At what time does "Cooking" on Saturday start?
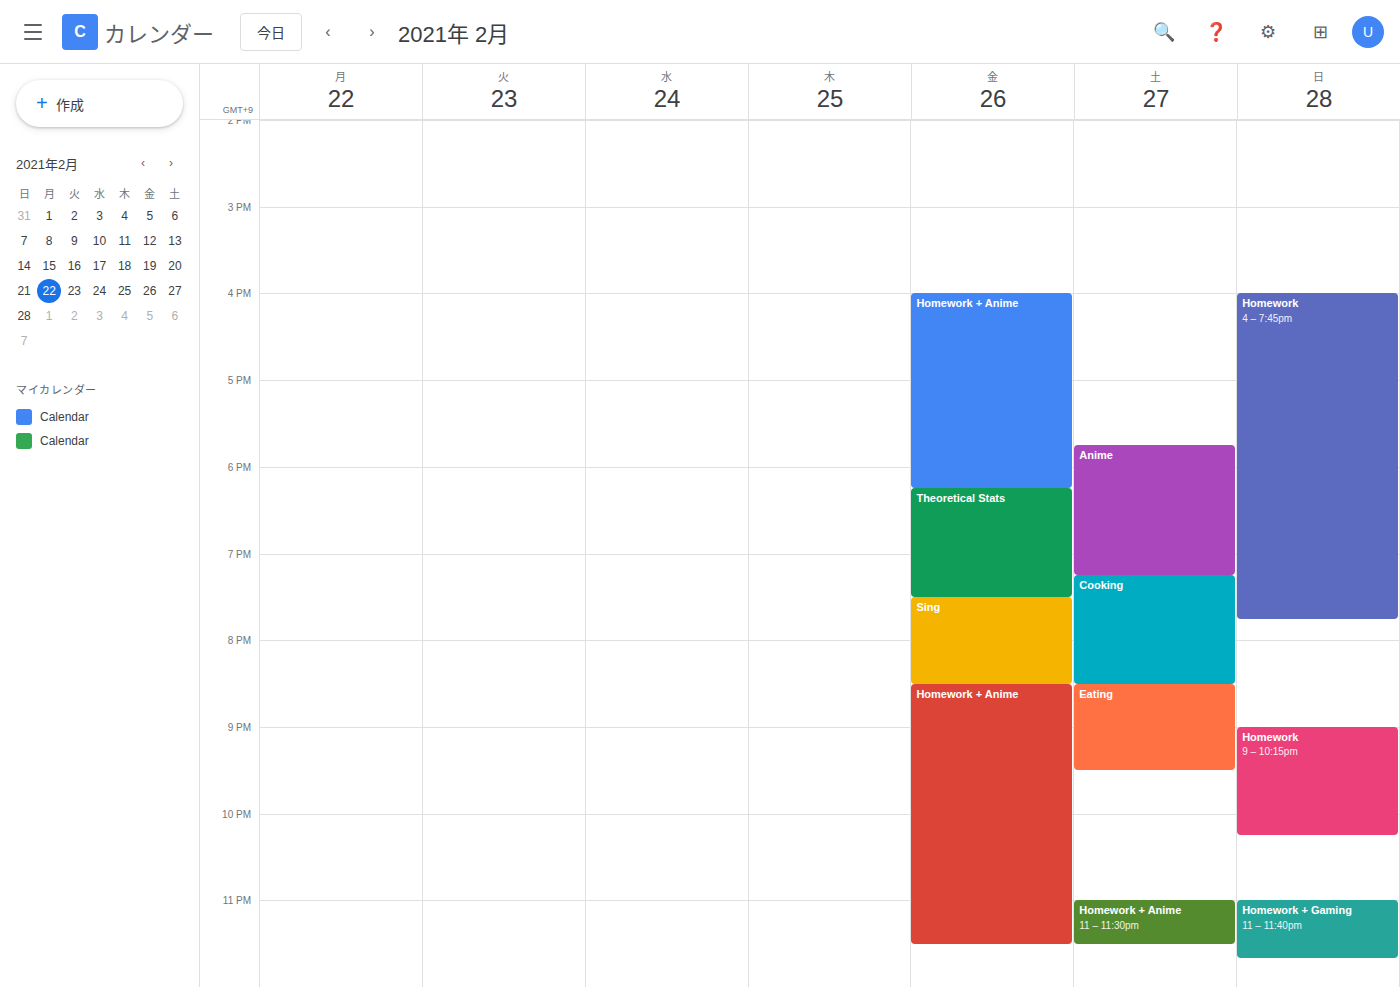
7:15 PM